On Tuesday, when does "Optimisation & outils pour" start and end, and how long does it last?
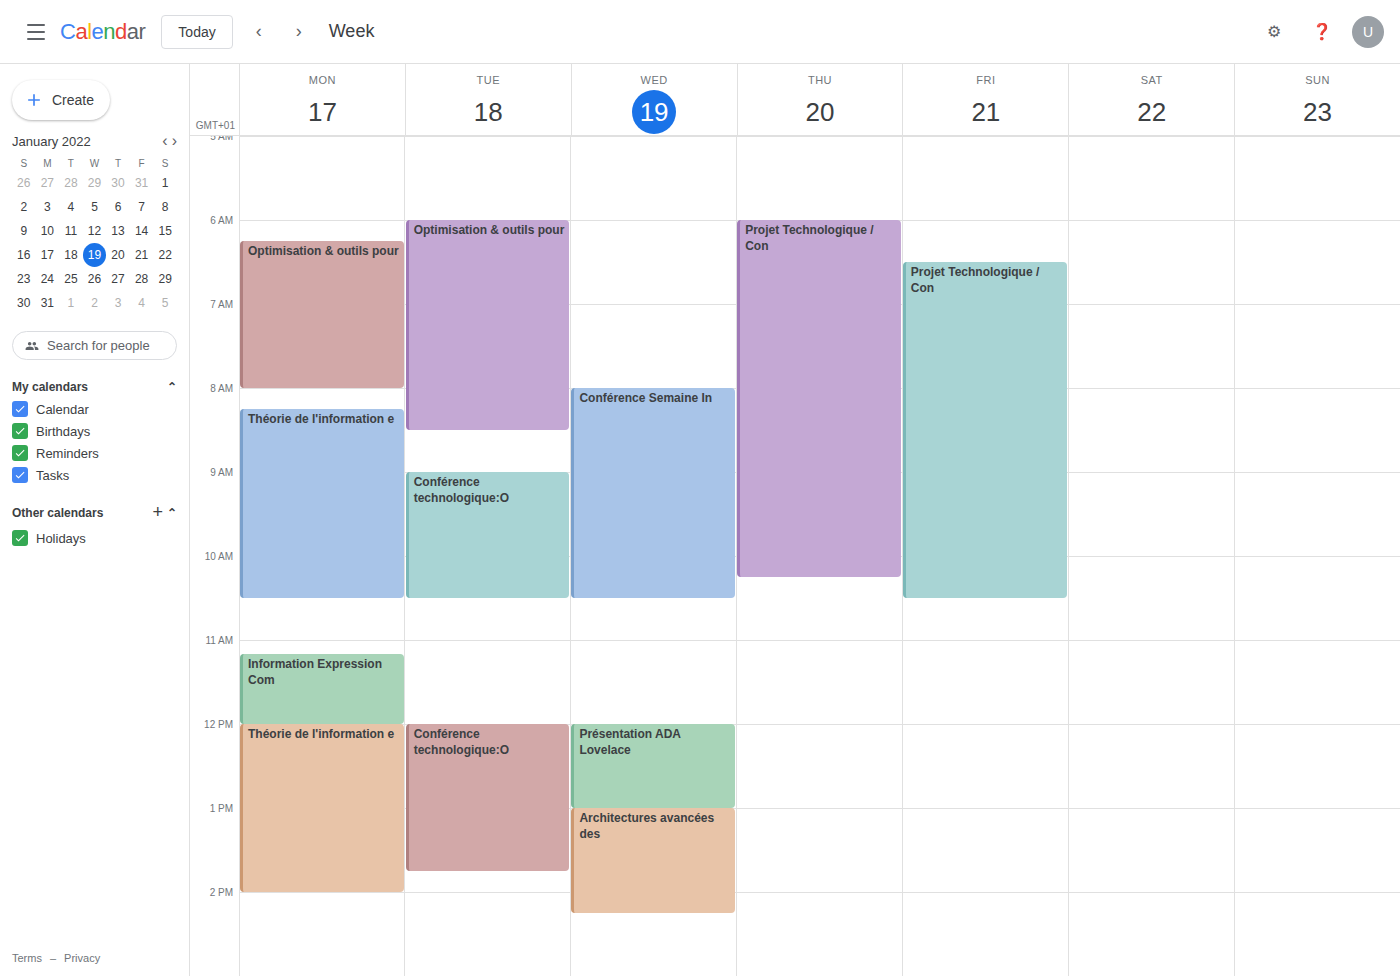
6:00 AM to 8:30 AM, 2 hours 30 minutes